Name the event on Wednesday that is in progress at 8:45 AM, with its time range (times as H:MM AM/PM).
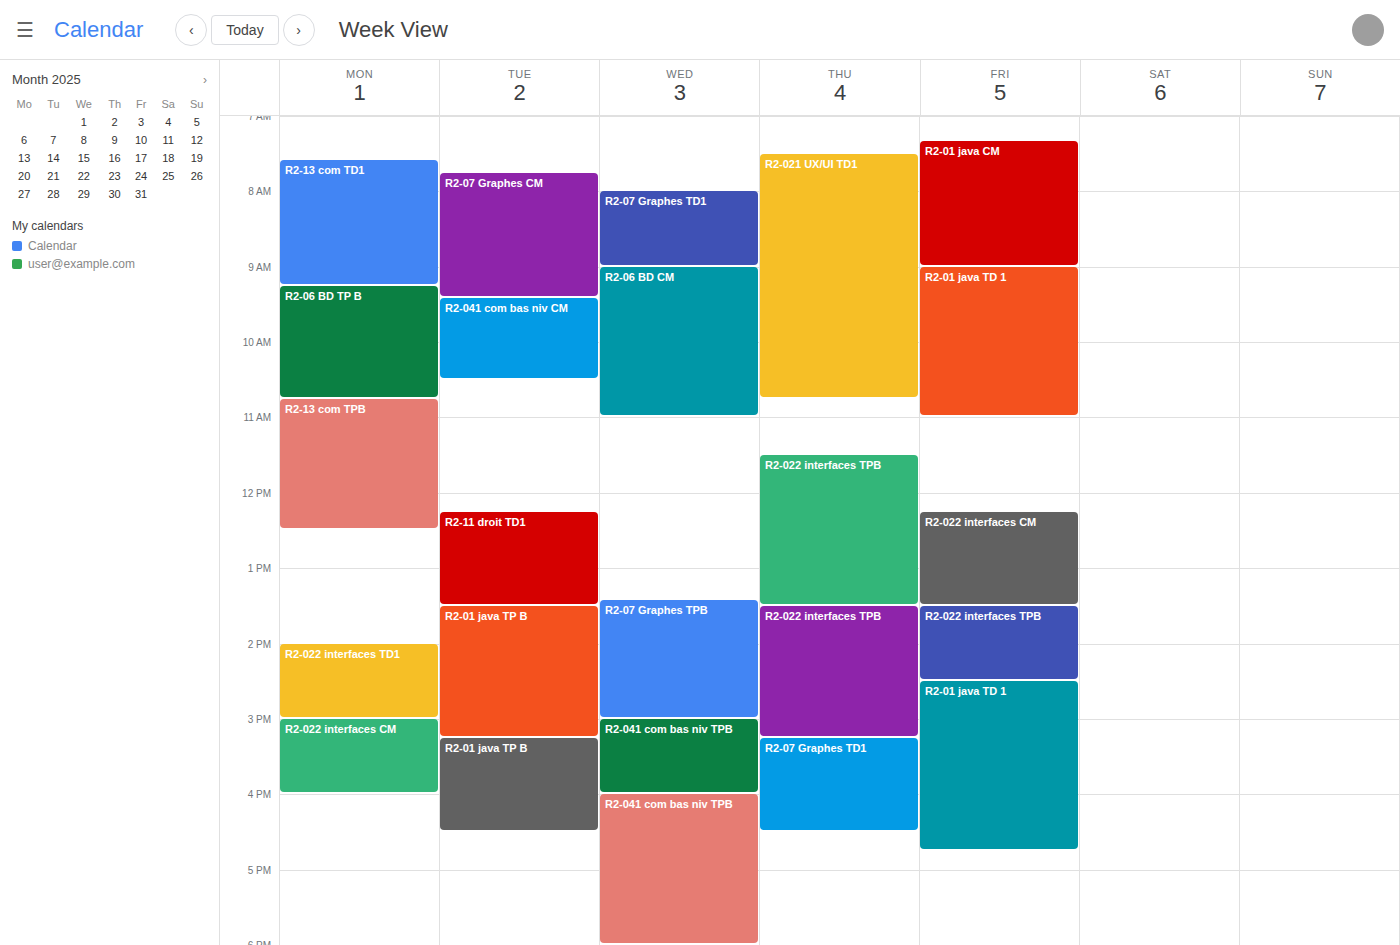
"R2-07 Graphes TD1", 8:00 AM to 9:00 AM